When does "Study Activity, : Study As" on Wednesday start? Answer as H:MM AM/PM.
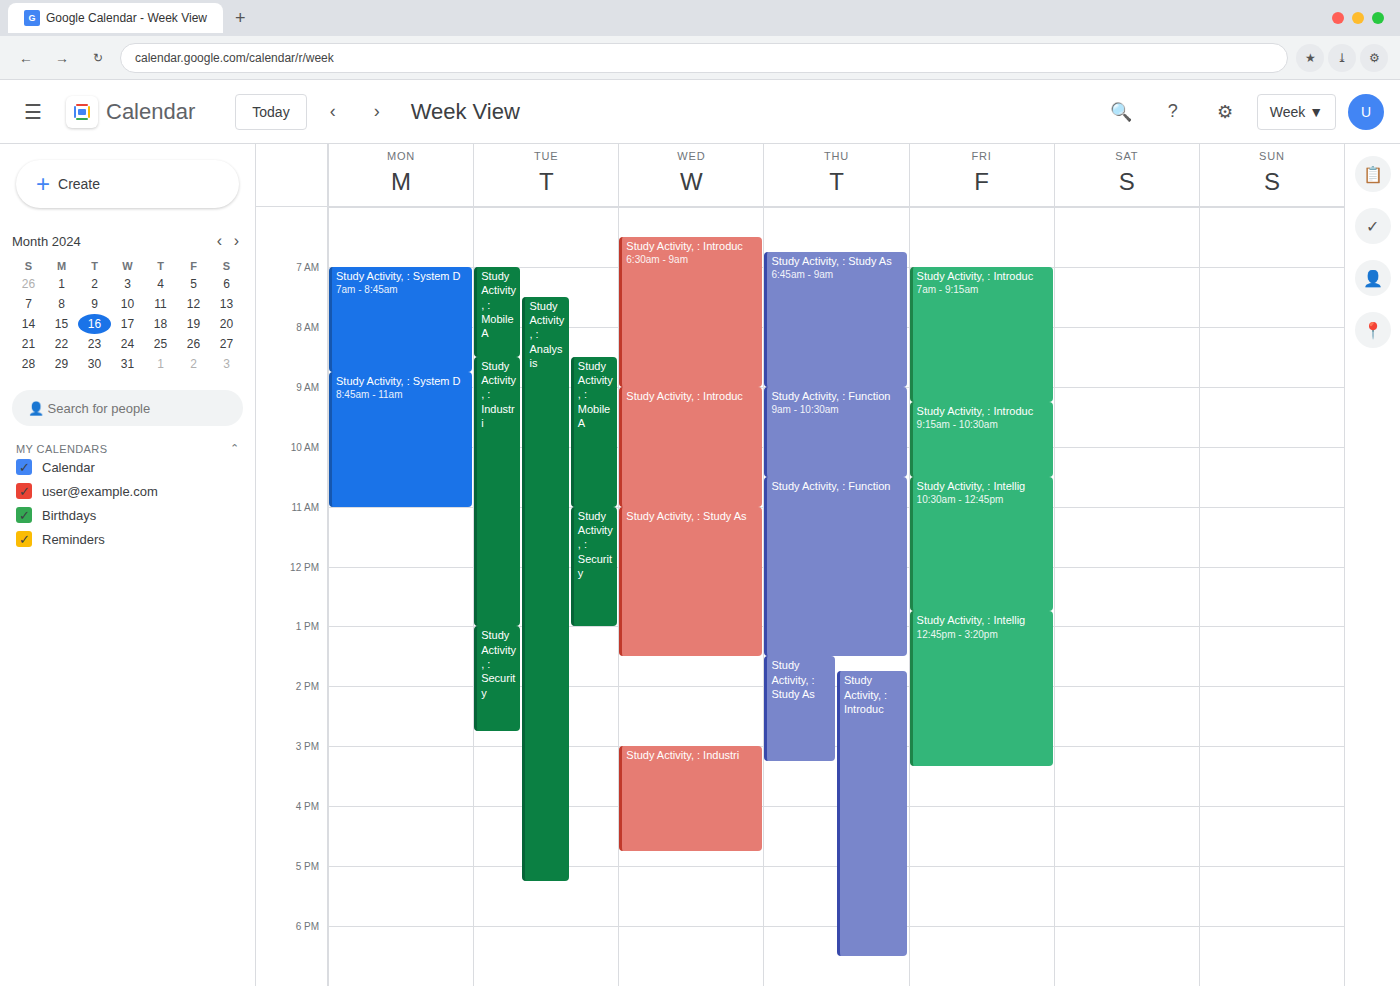
11:00 AM